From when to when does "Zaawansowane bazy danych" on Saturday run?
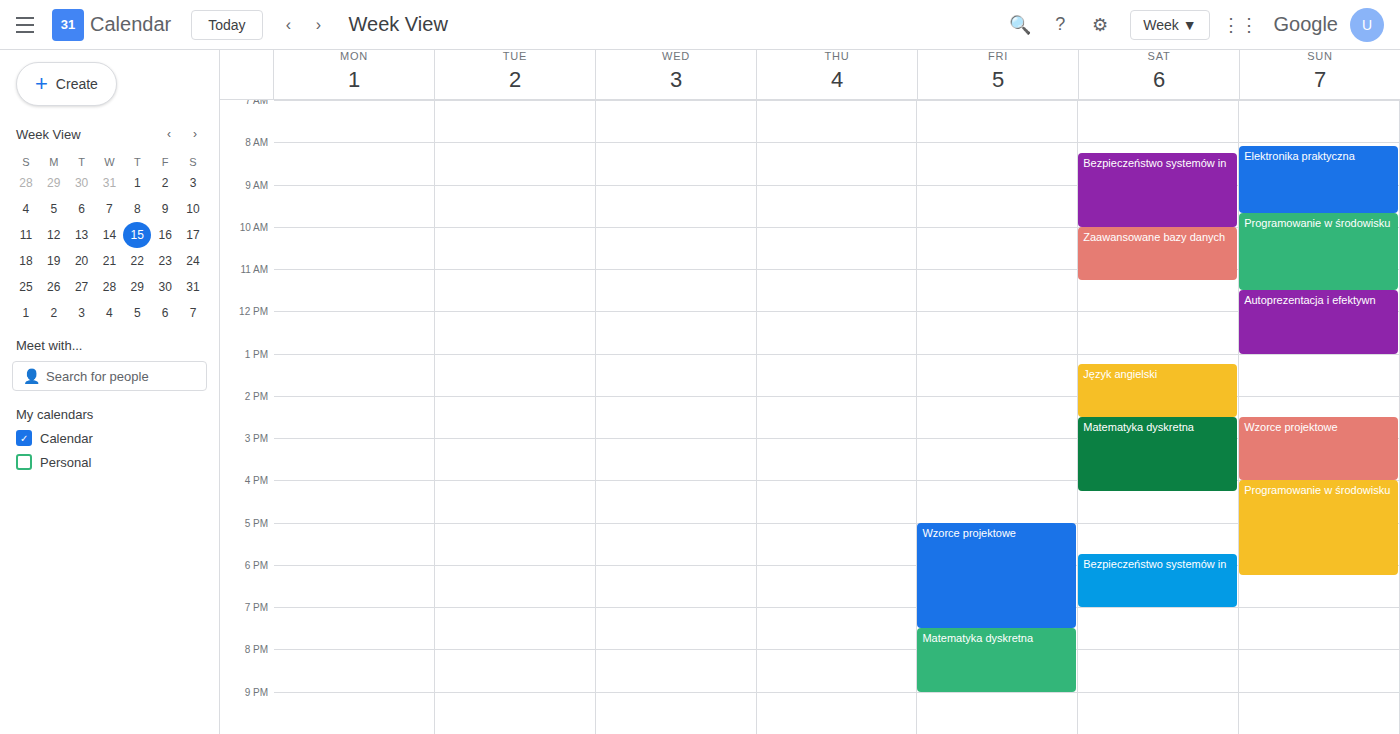
10:00 AM to 11:15 AM